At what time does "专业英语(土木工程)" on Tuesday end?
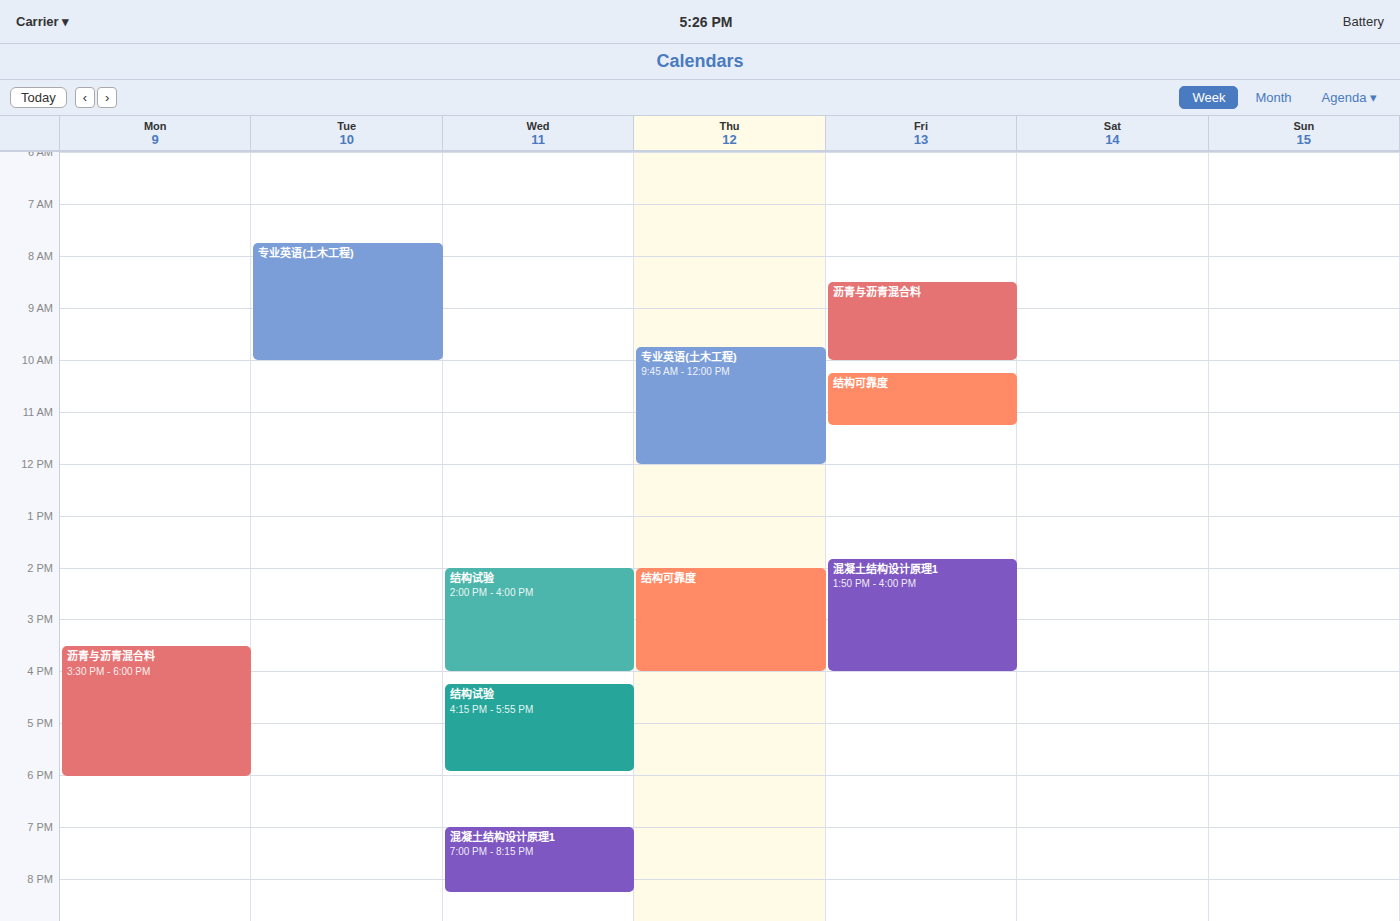
10:00 AM